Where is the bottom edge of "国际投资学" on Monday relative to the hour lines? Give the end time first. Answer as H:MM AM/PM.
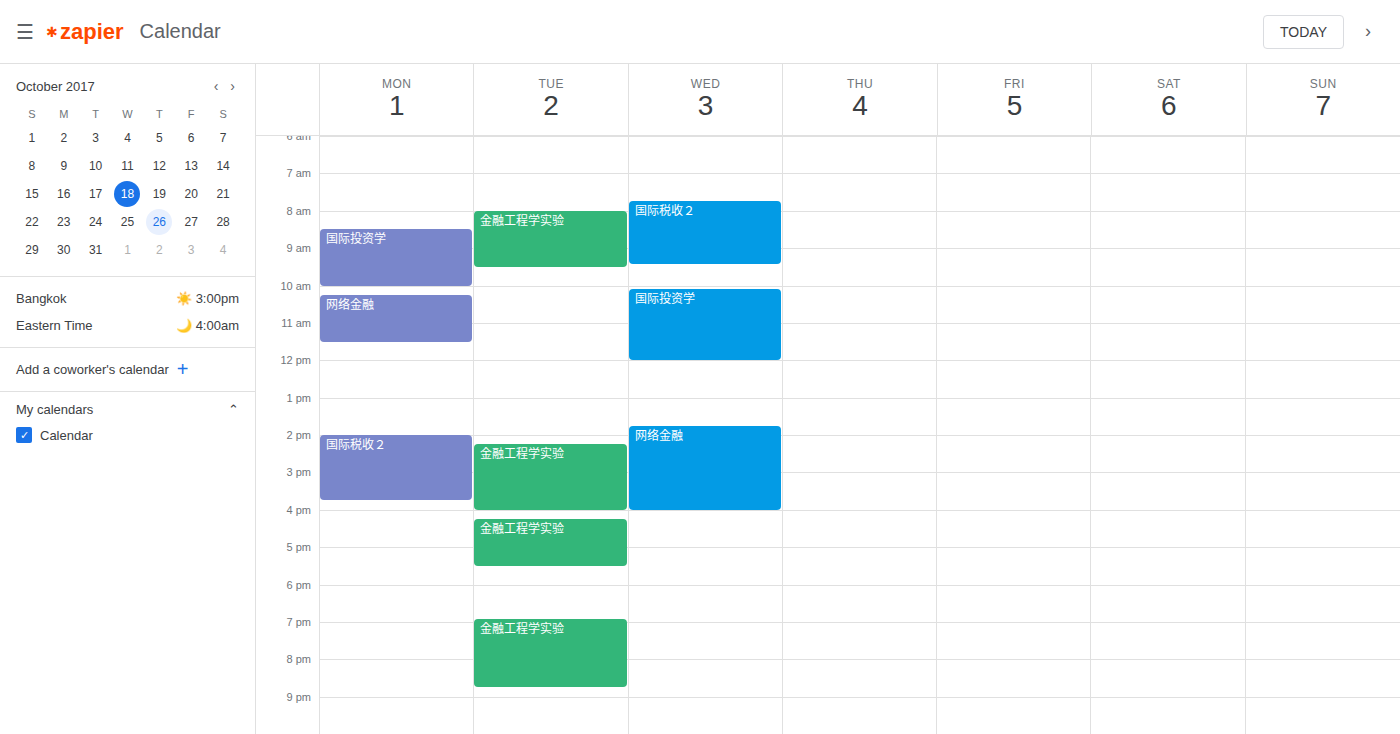
10:00 AM -- exactly on the 10 AM line.